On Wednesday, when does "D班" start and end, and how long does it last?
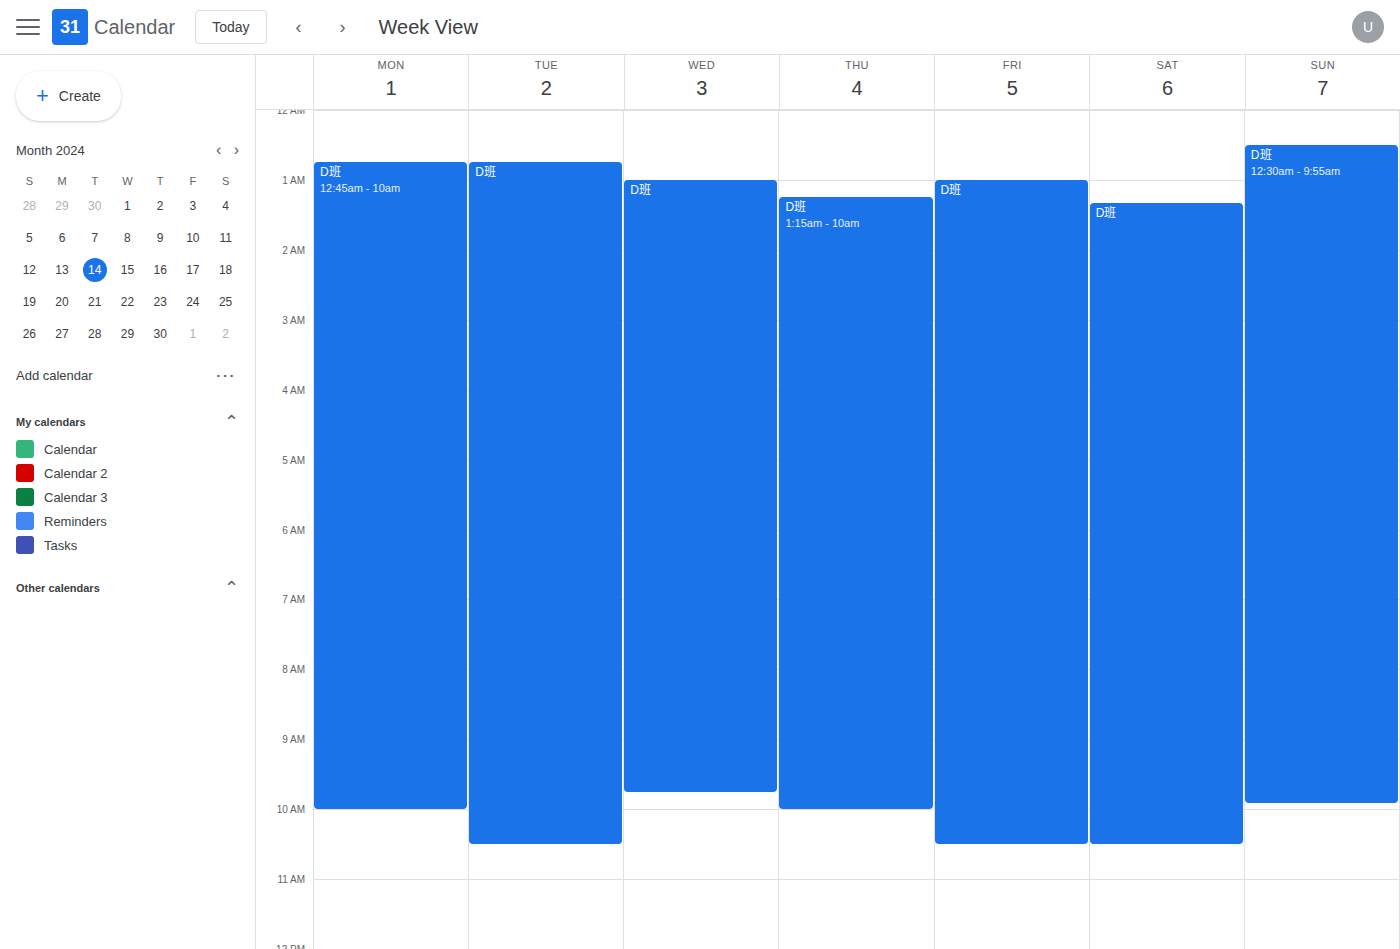
1:00 AM to 9:45 AM, 8 hours 45 minutes